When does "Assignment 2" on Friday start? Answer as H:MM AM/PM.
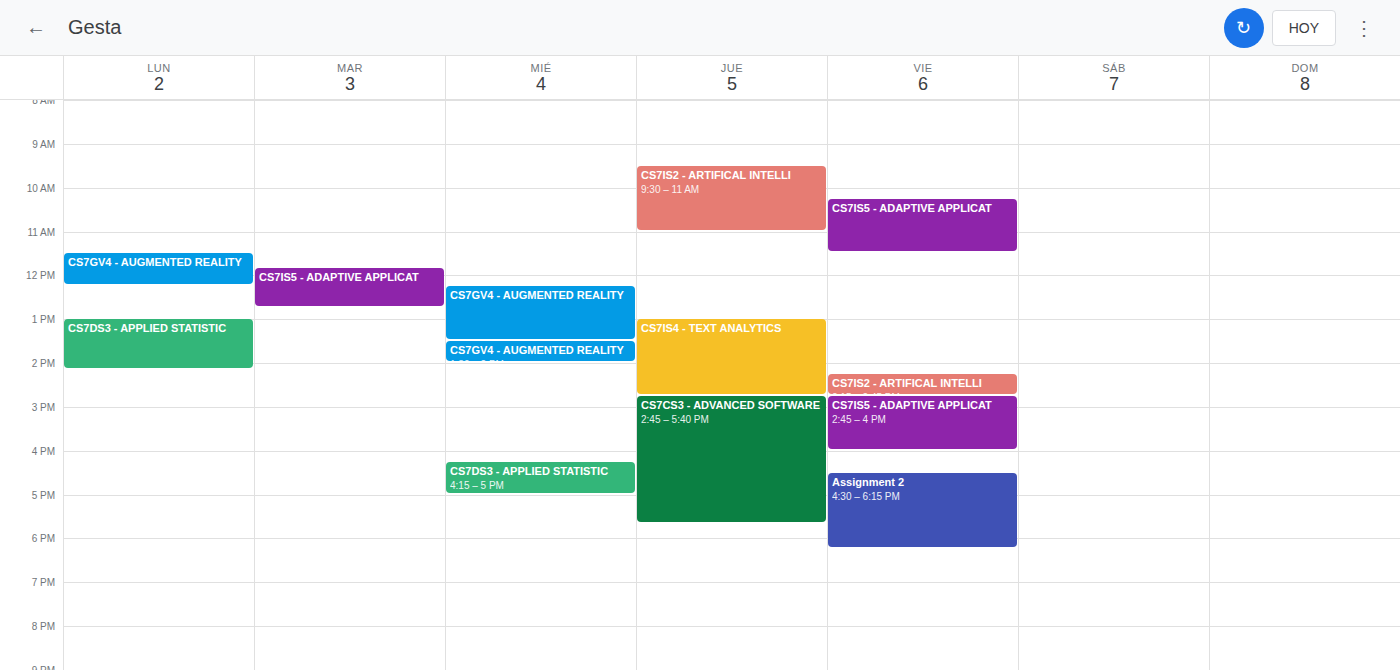
4:30 PM